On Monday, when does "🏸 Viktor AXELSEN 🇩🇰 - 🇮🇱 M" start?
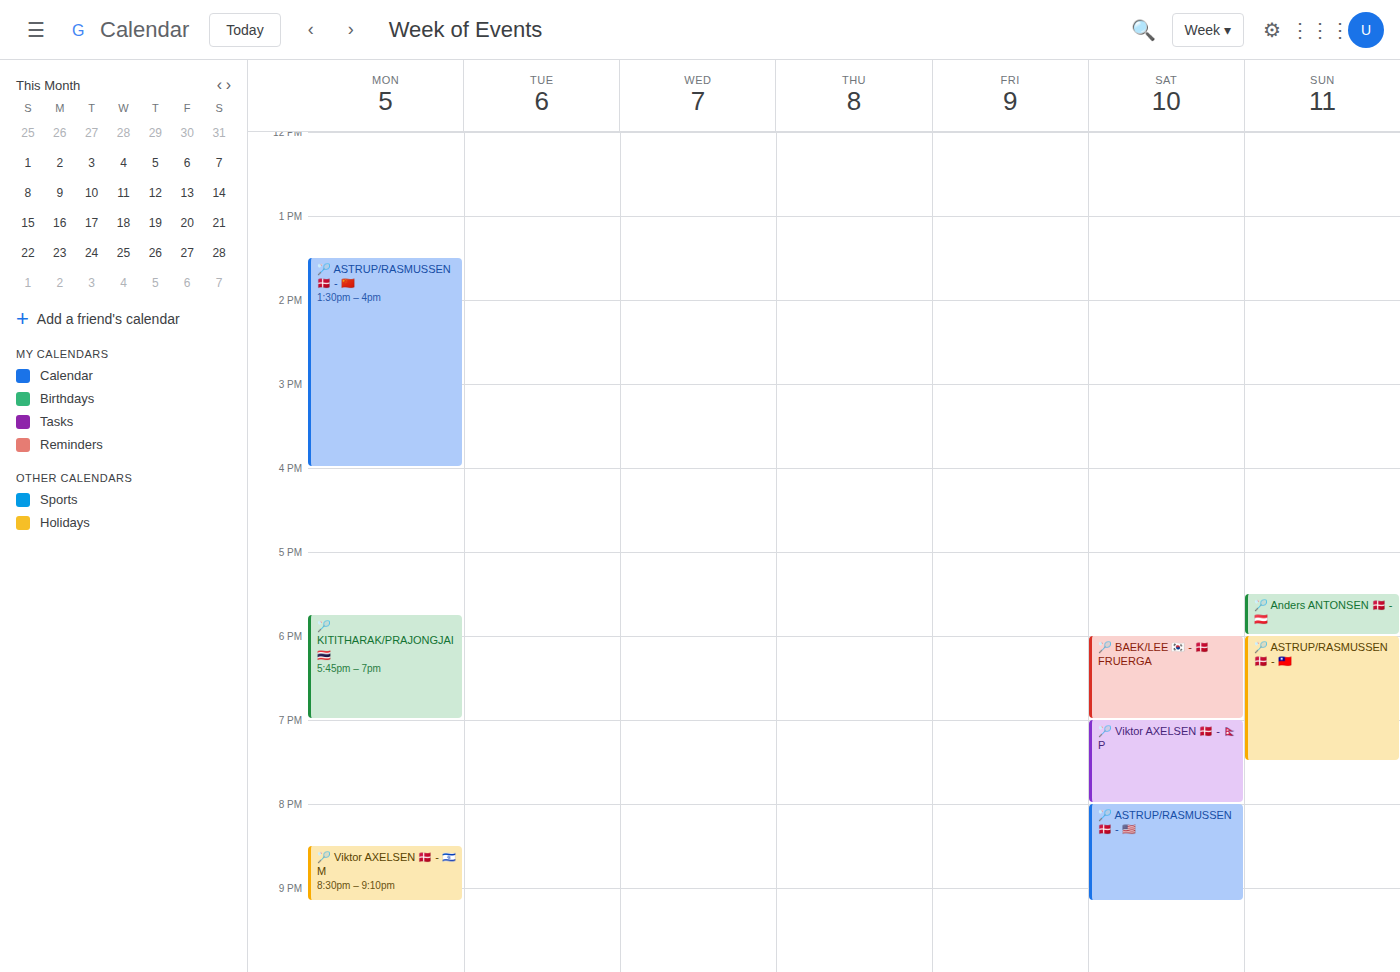
8:30 PM